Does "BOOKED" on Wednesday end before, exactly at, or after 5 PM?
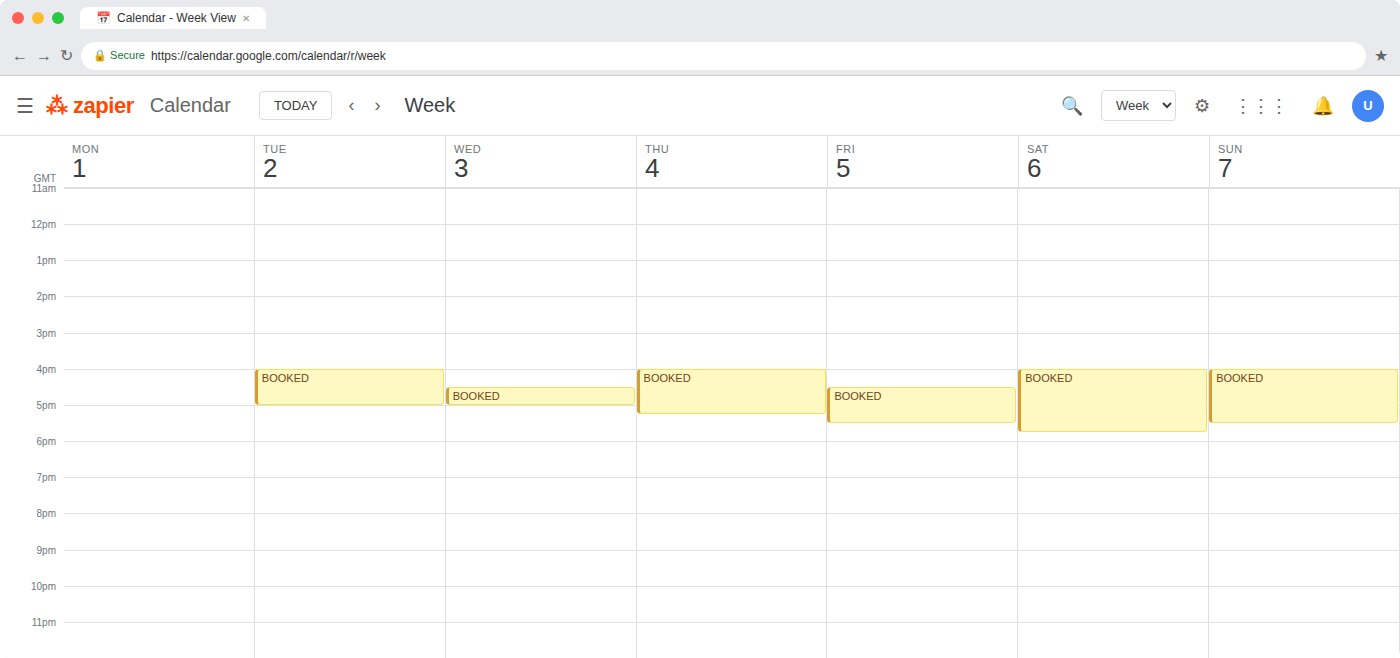
5:00 PM -- exactly at 5 PM, on the 5 PM line.